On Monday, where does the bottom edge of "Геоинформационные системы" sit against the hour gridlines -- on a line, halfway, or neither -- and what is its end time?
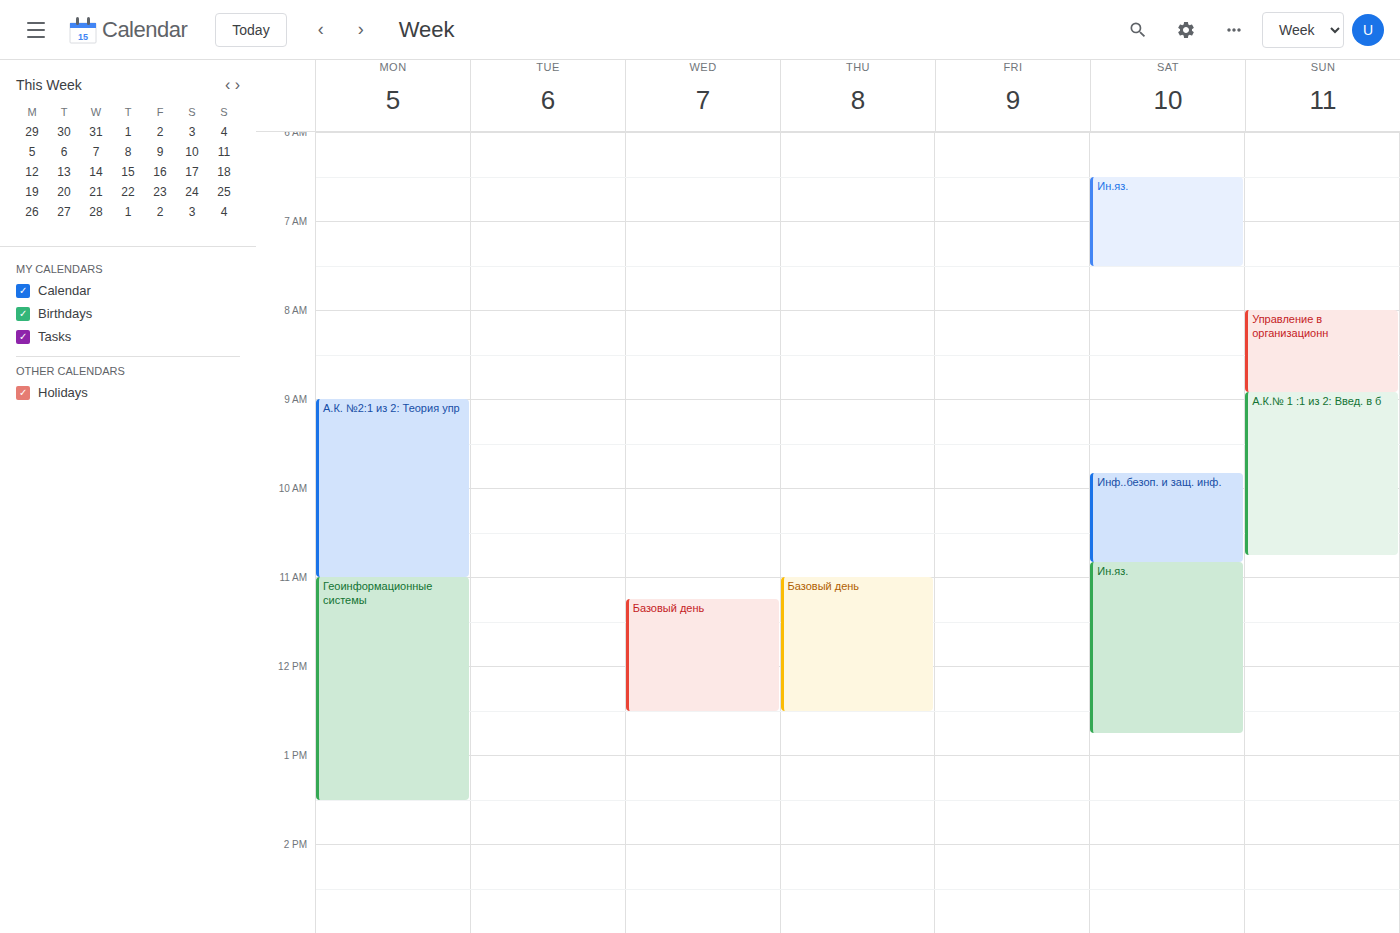
1:30 PM -- halfway between the 1 PM and 2 PM lines.